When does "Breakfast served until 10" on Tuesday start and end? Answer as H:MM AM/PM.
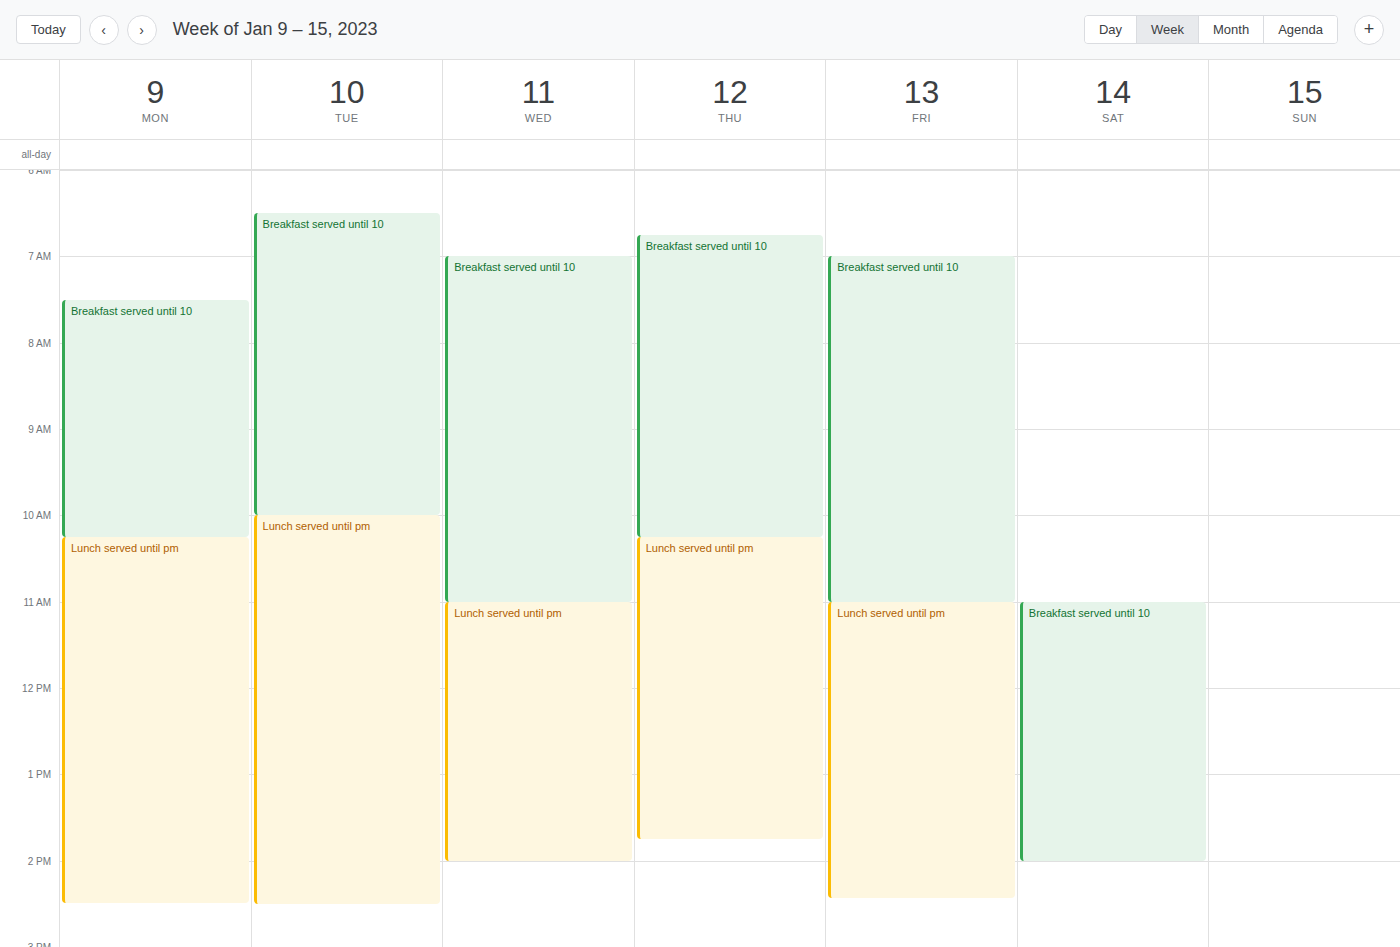
6:30 AM to 10:00 AM